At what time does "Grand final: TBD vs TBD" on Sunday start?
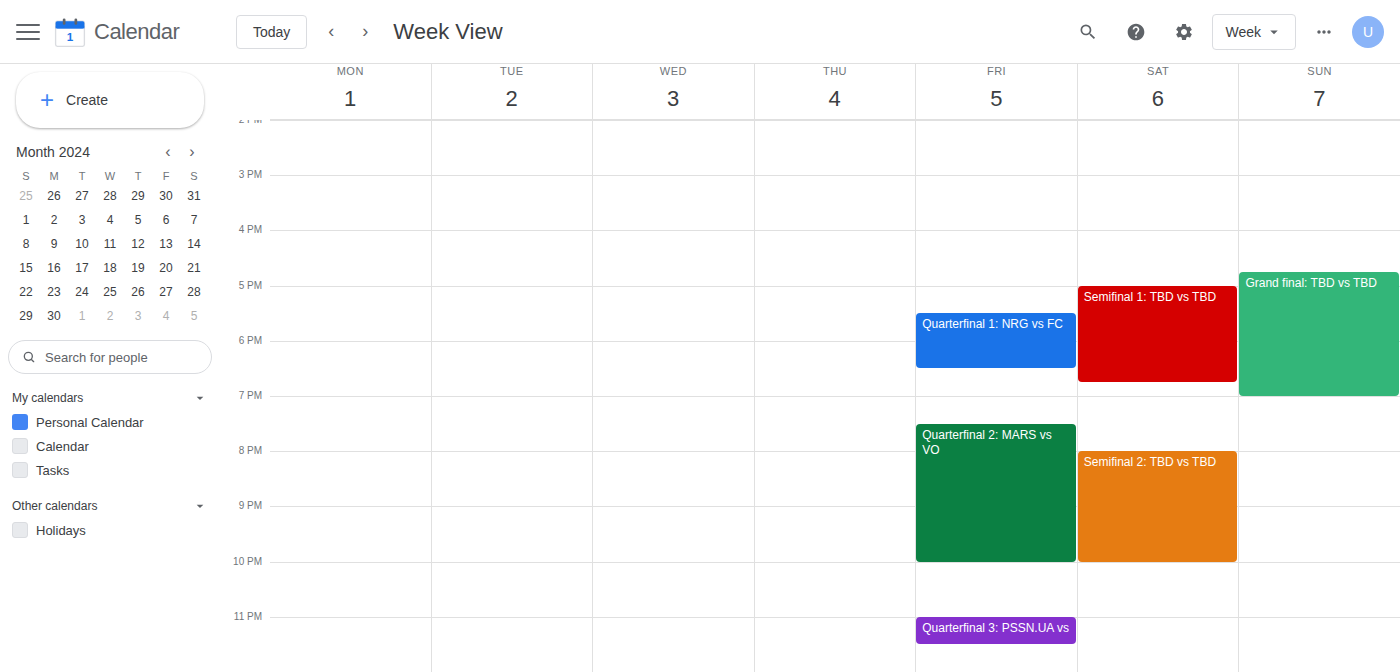
4:45 PM